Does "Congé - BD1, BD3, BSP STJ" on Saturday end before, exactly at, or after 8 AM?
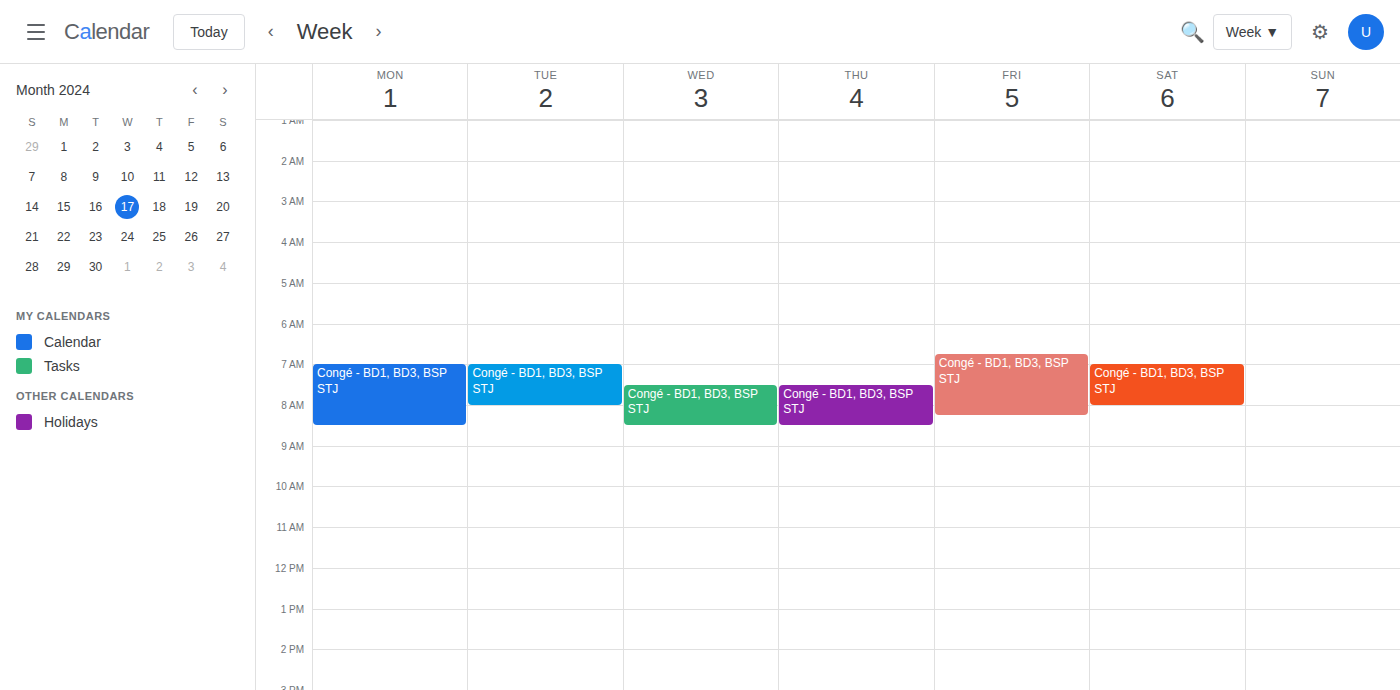
8:00 AM -- exactly at 8 AM, on the 8 AM line.